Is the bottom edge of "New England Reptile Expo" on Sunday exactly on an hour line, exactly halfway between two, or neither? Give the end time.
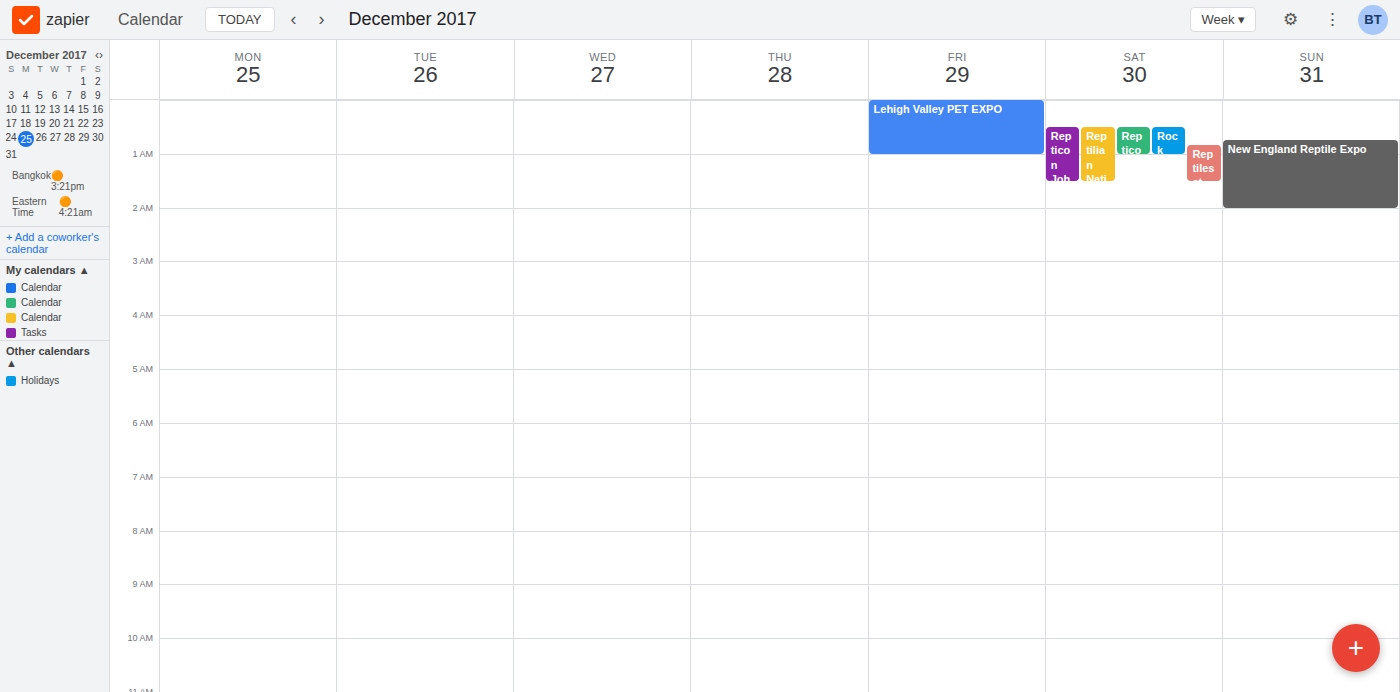
2:00 AM -- exactly on the 2 AM line.